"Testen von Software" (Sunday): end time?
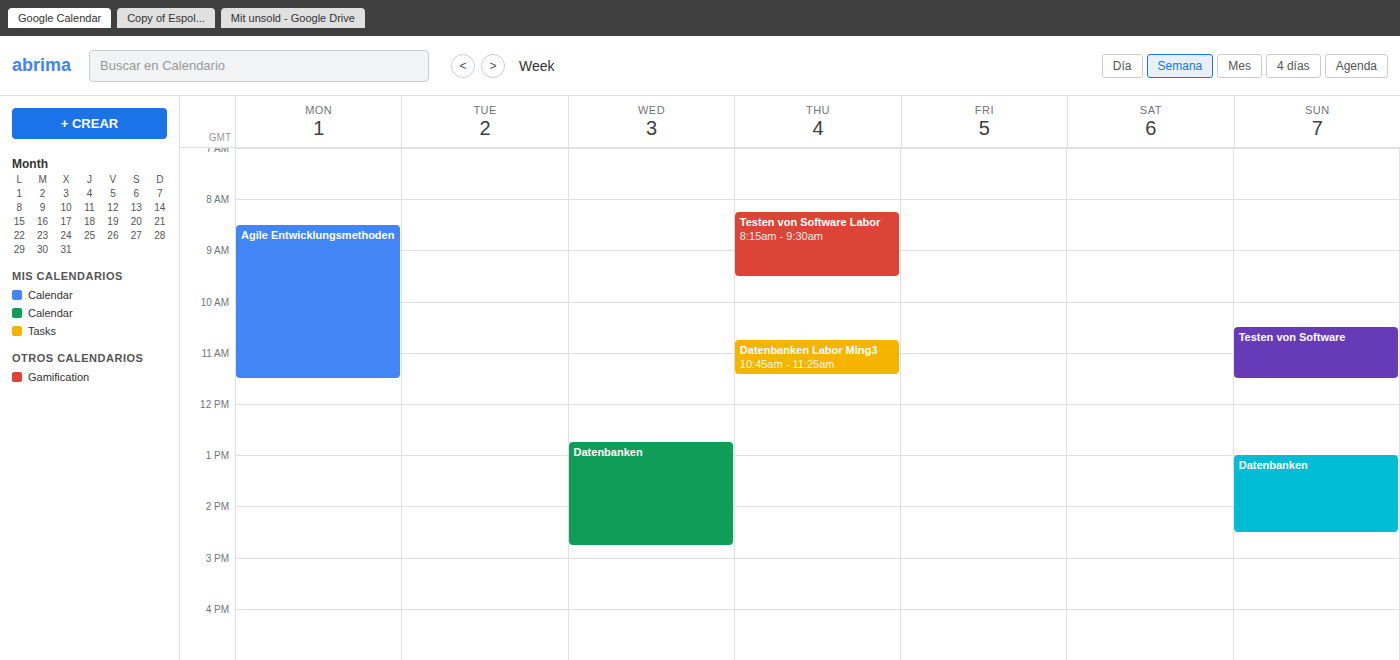
11:30 AM